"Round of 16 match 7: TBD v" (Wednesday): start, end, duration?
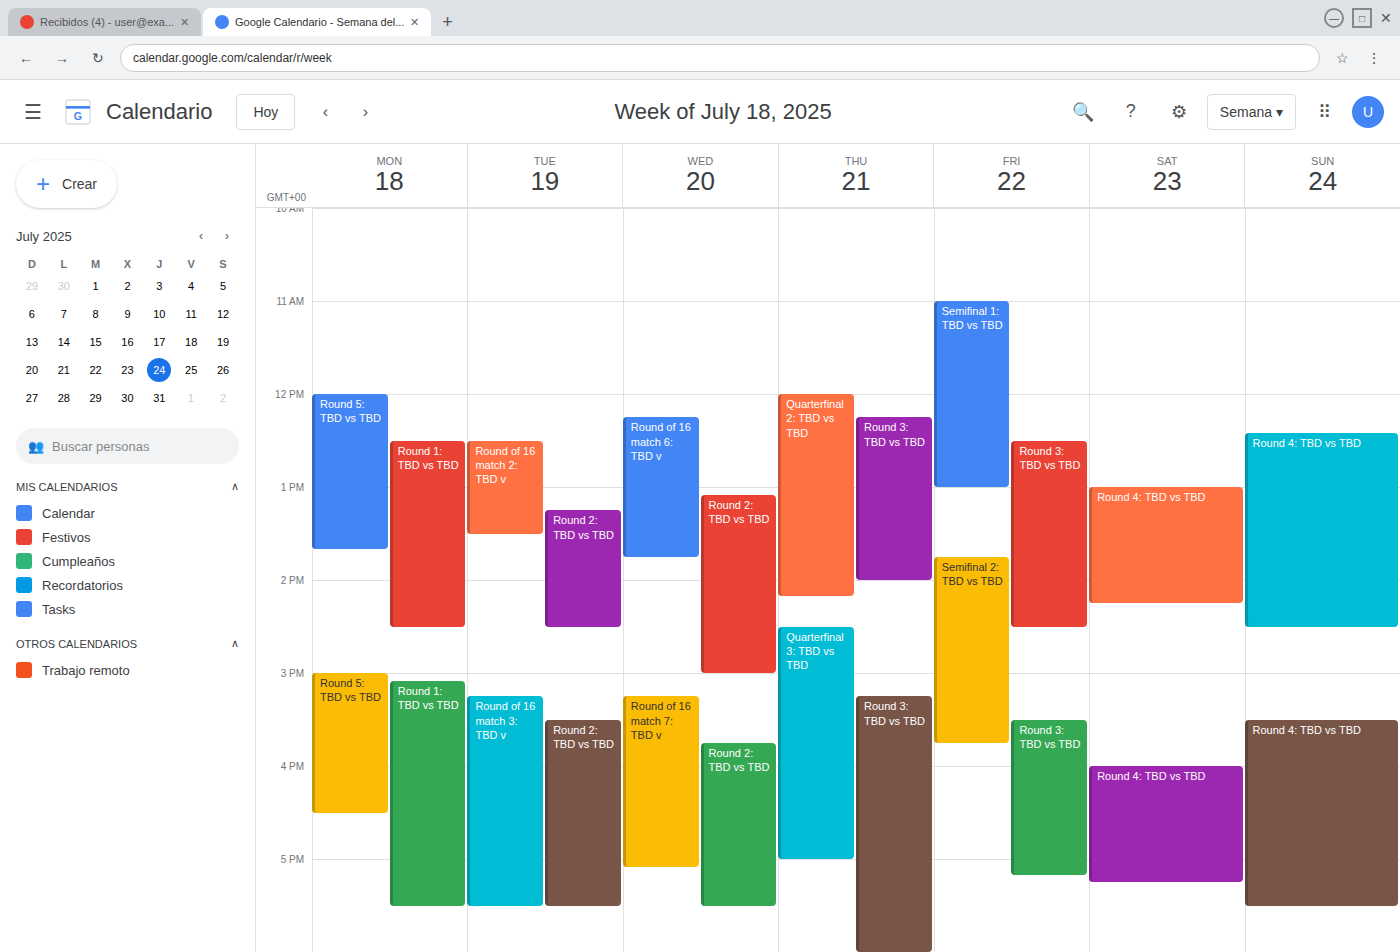
3:15 PM to 5:05 PM, 1 hour 50 minutes